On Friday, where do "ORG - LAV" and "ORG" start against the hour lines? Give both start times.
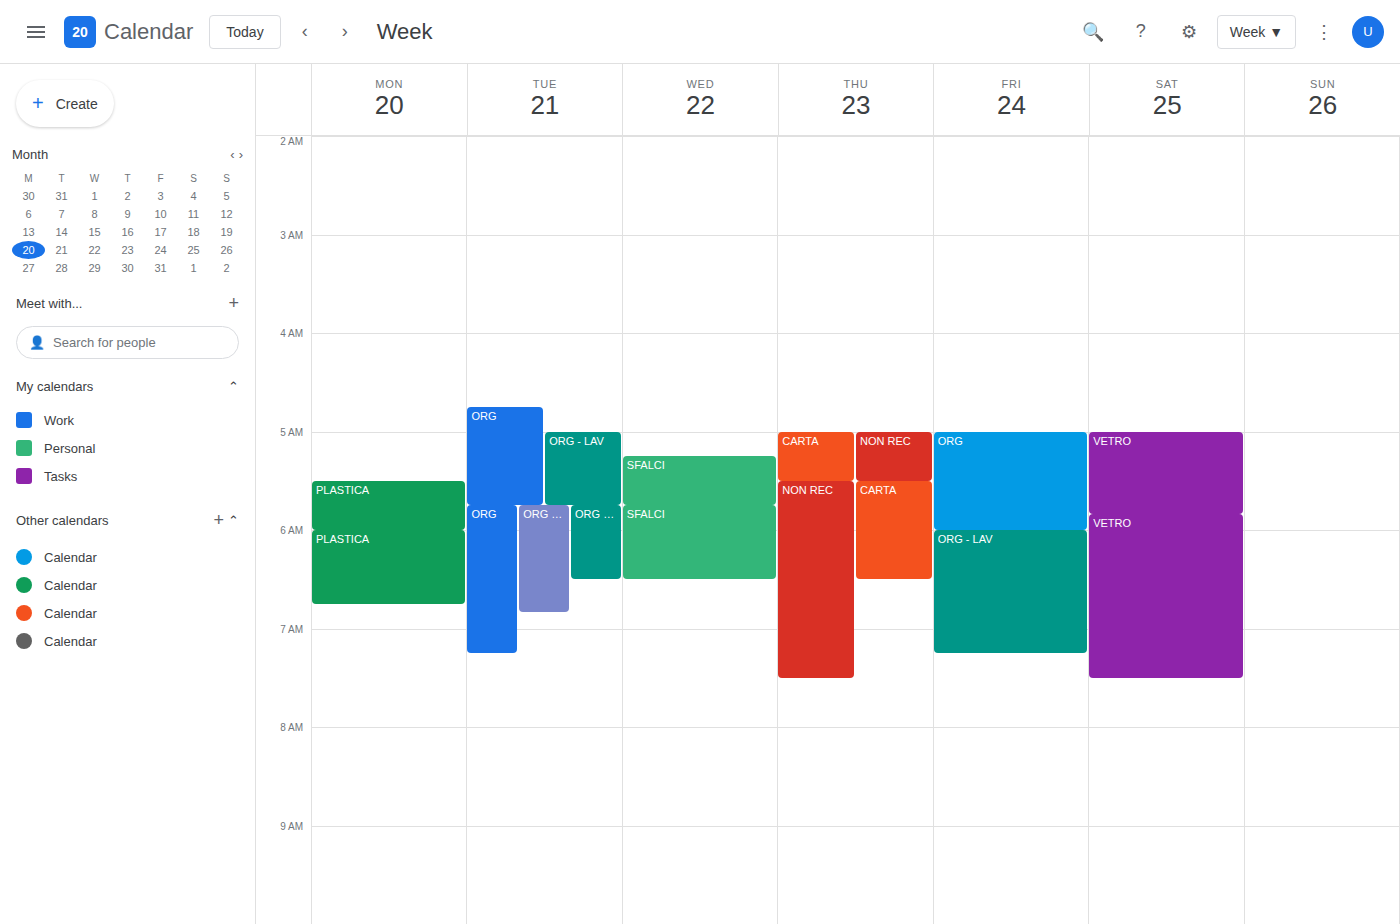
"ORG - LAV": 6:00 AM, exactly on the 6 AM line. "ORG": 5:00 AM, exactly on the 5 AM line.